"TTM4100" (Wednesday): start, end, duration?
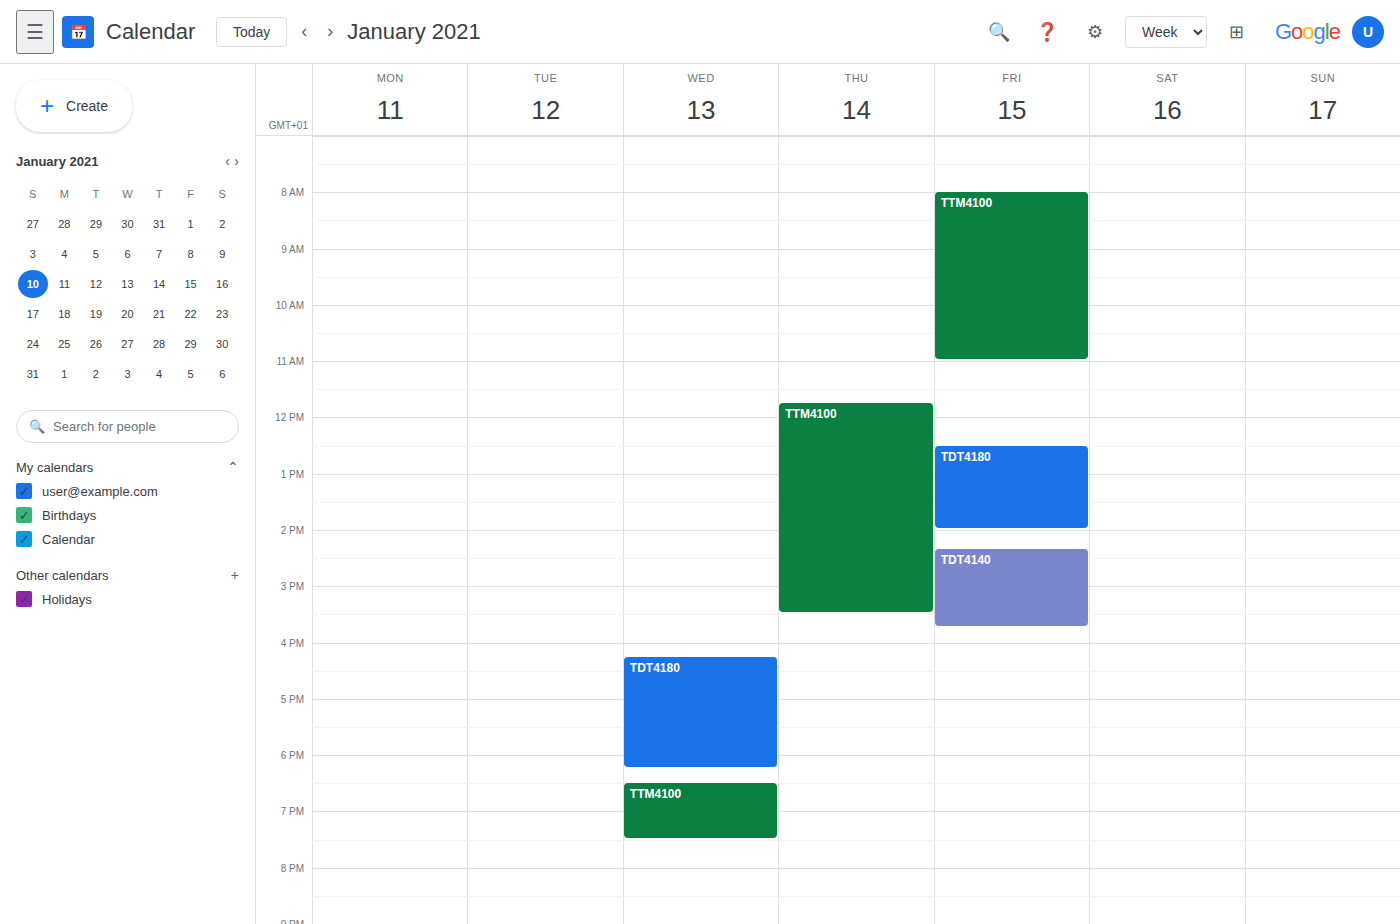
6:30 PM to 7:30 PM, 1 hour